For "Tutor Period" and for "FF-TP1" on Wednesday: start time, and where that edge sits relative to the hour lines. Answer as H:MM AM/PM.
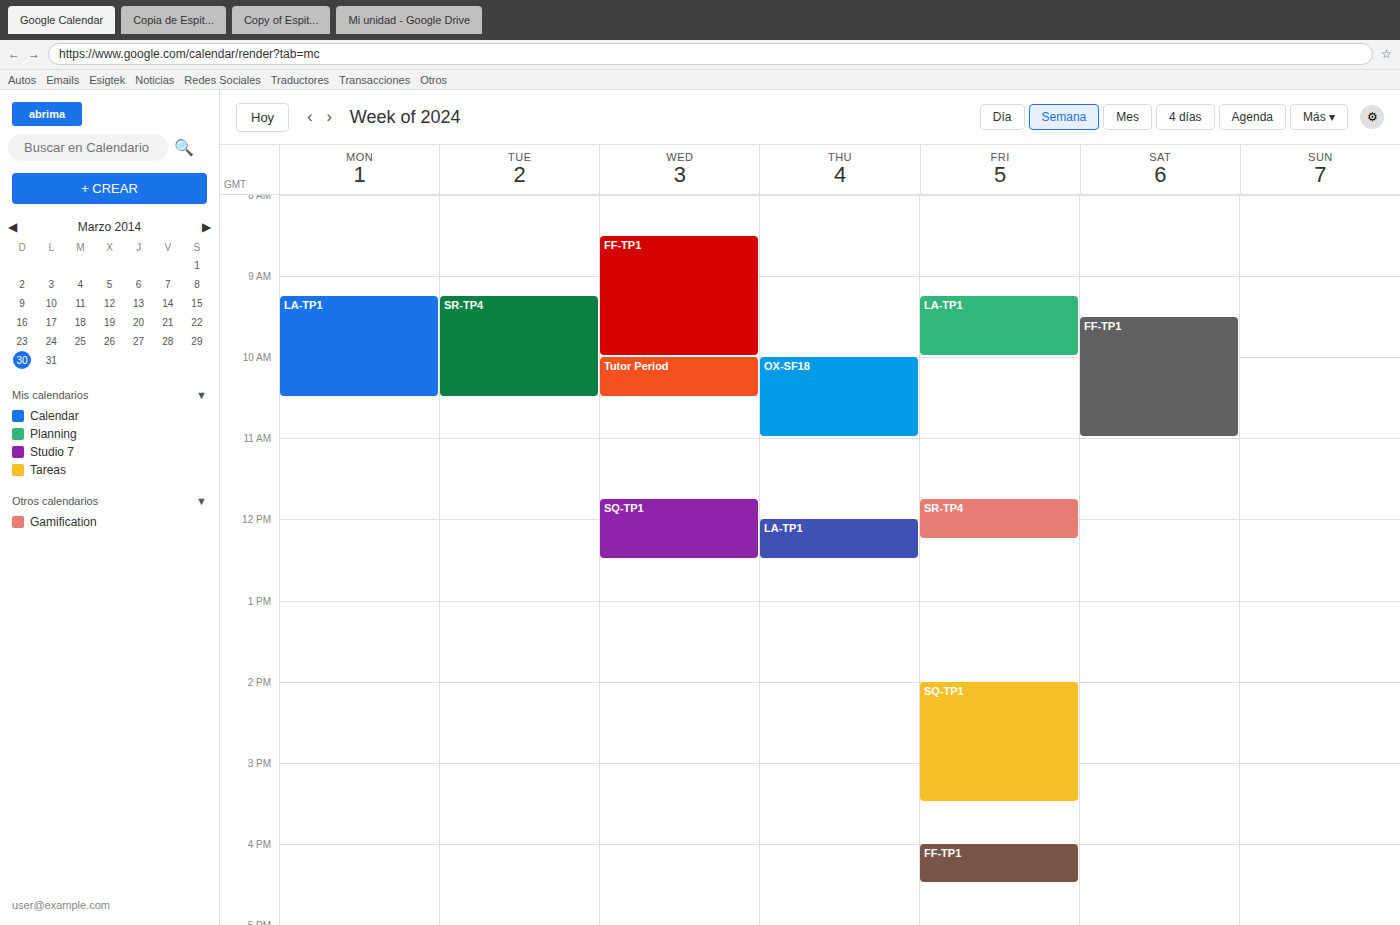
"Tutor Period": 10:00 AM, exactly on the 10 AM line. "FF-TP1": 8:30 AM, halfway between the 8 AM and 9 AM lines.